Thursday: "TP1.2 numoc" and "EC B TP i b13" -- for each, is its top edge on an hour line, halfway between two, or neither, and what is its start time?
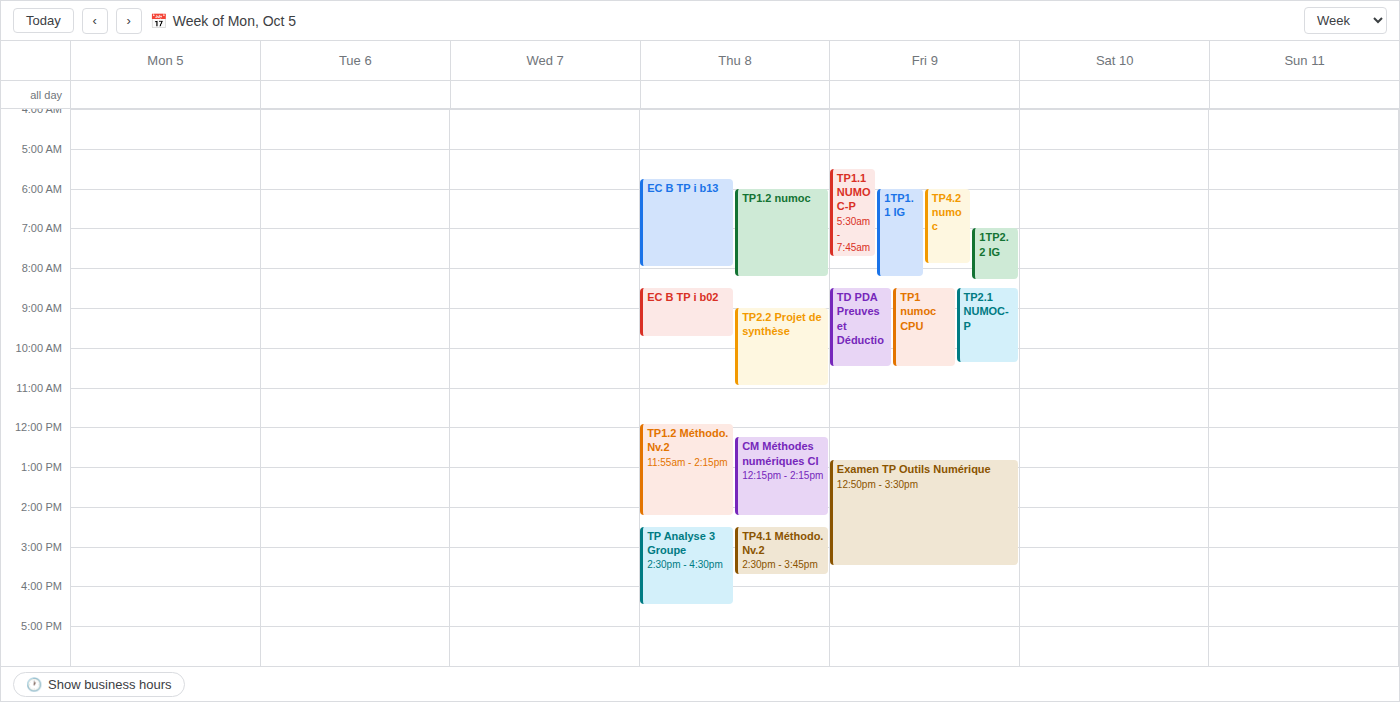
"TP1.2 numoc": 6:00 AM, exactly on the 6 AM line. "EC B TP i b13": 5:45 AM, neither: three quarters of the way from the 5 AM line to the 6 AM line.